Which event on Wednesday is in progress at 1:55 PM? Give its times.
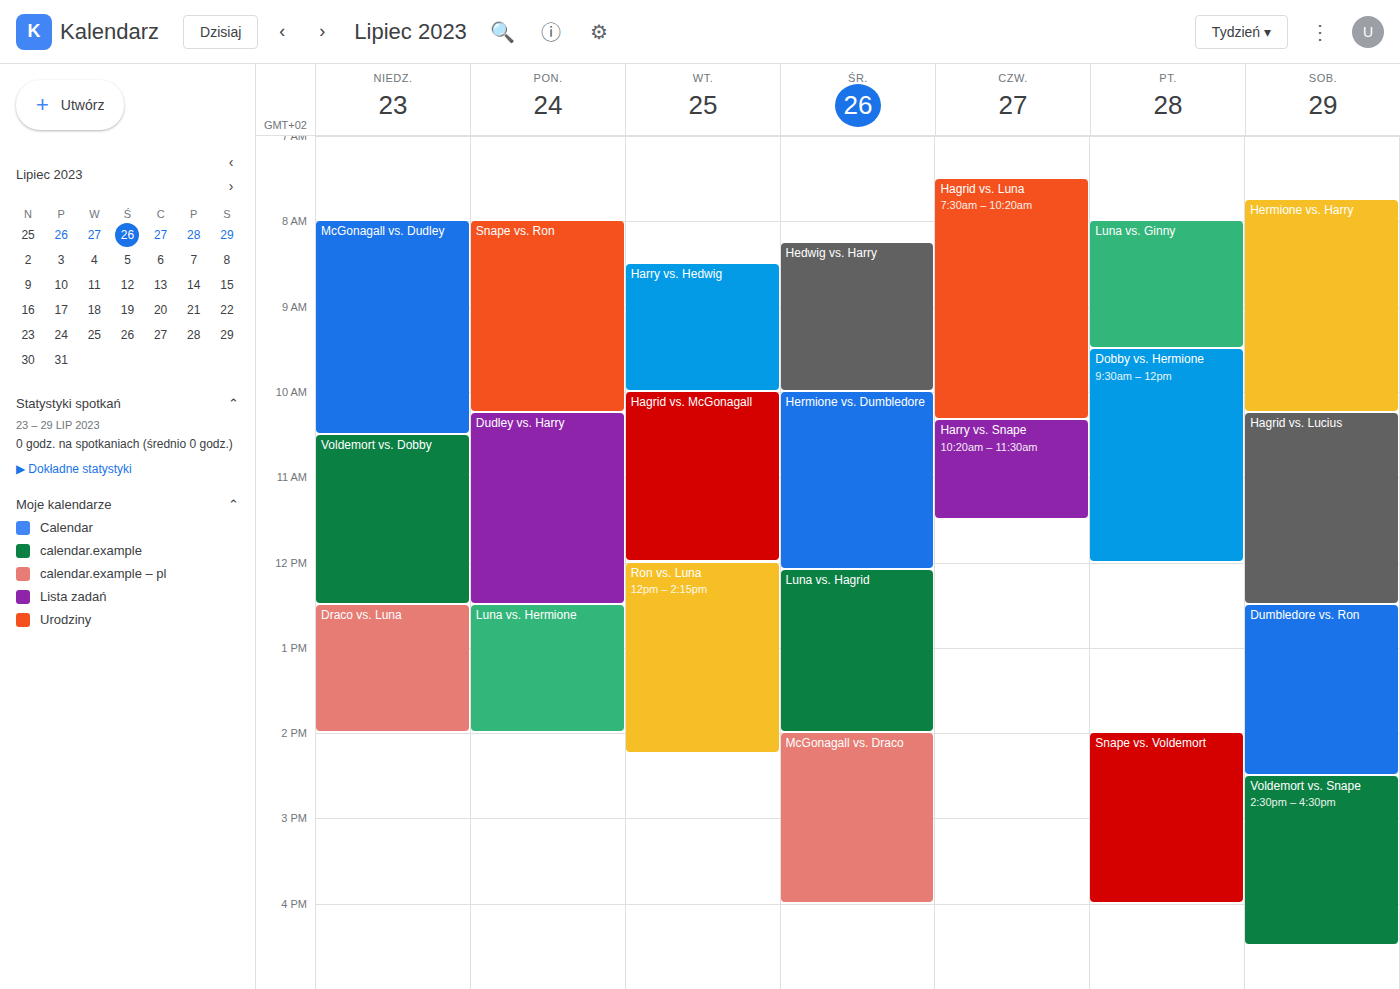
"Luna vs. Hagrid", 12:05 PM to 2:00 PM